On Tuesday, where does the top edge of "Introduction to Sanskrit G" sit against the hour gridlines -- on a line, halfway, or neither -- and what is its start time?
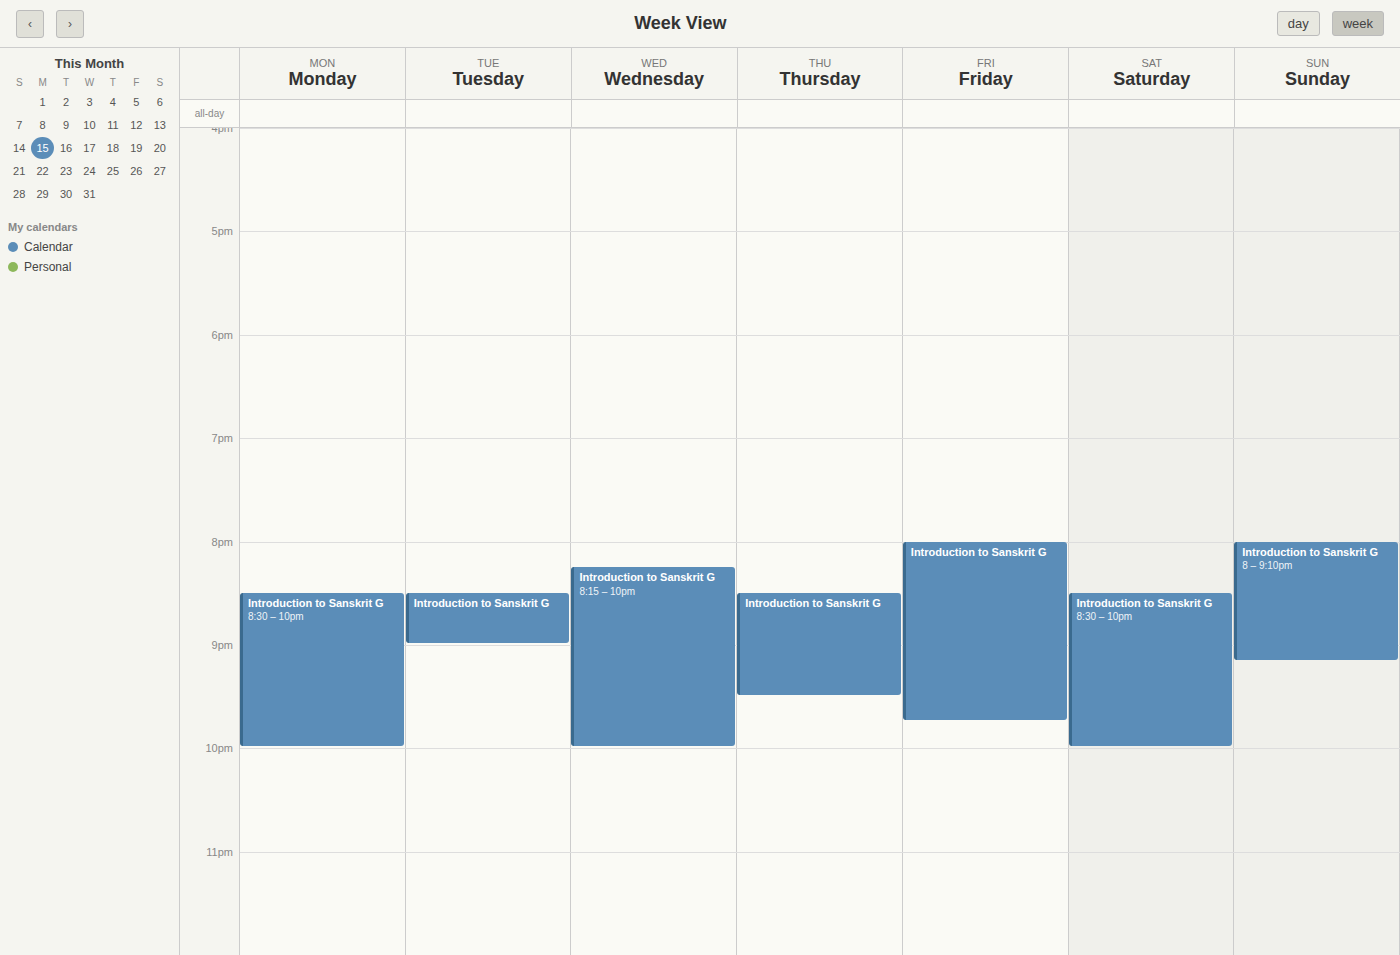
8:30 PM -- halfway between the 8 PM and 9 PM lines.